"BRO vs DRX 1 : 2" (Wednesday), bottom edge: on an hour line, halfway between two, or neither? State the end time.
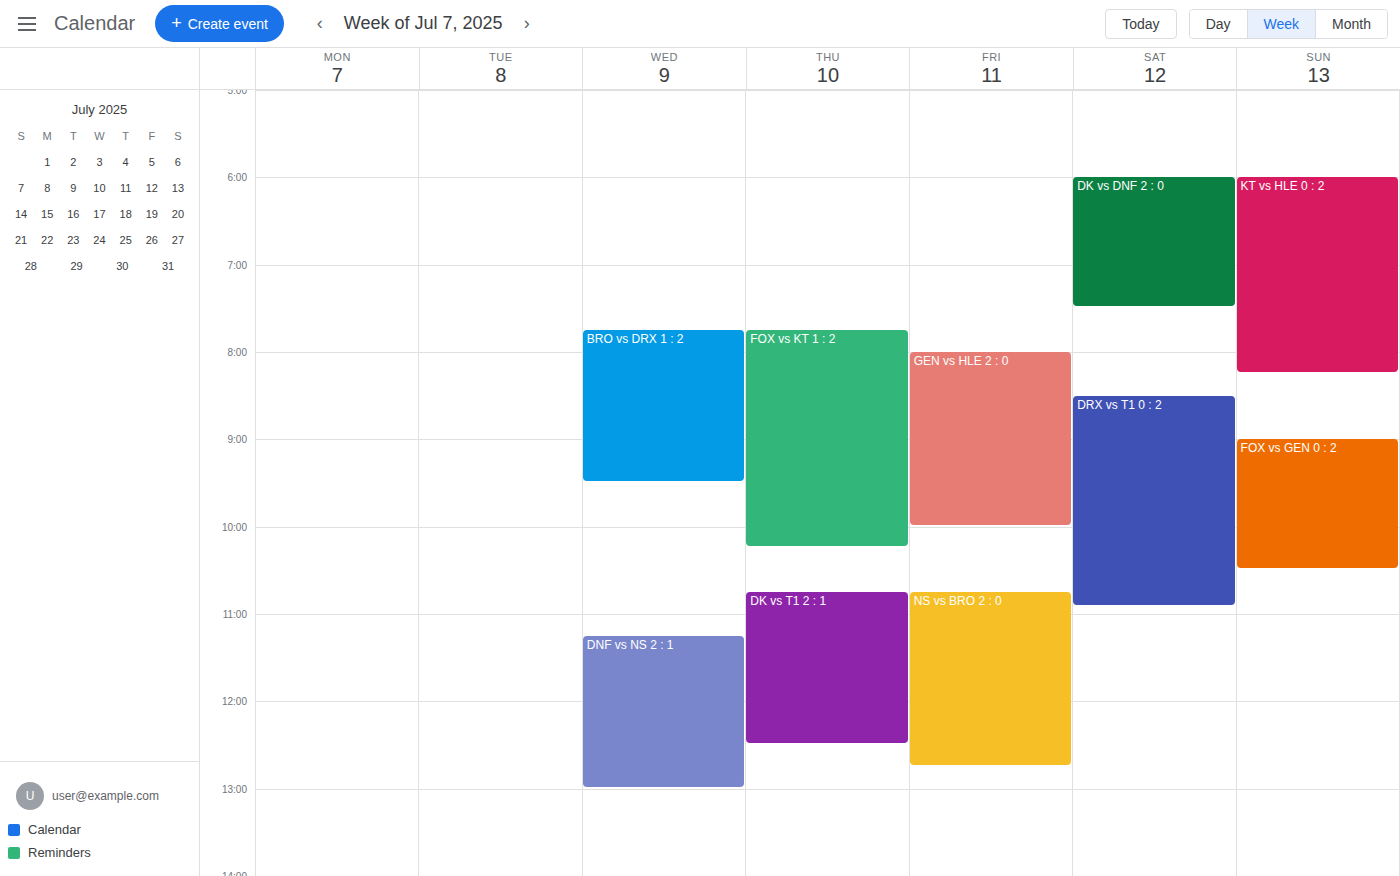
9:30 AM -- halfway between the 9 AM and 10 AM lines.